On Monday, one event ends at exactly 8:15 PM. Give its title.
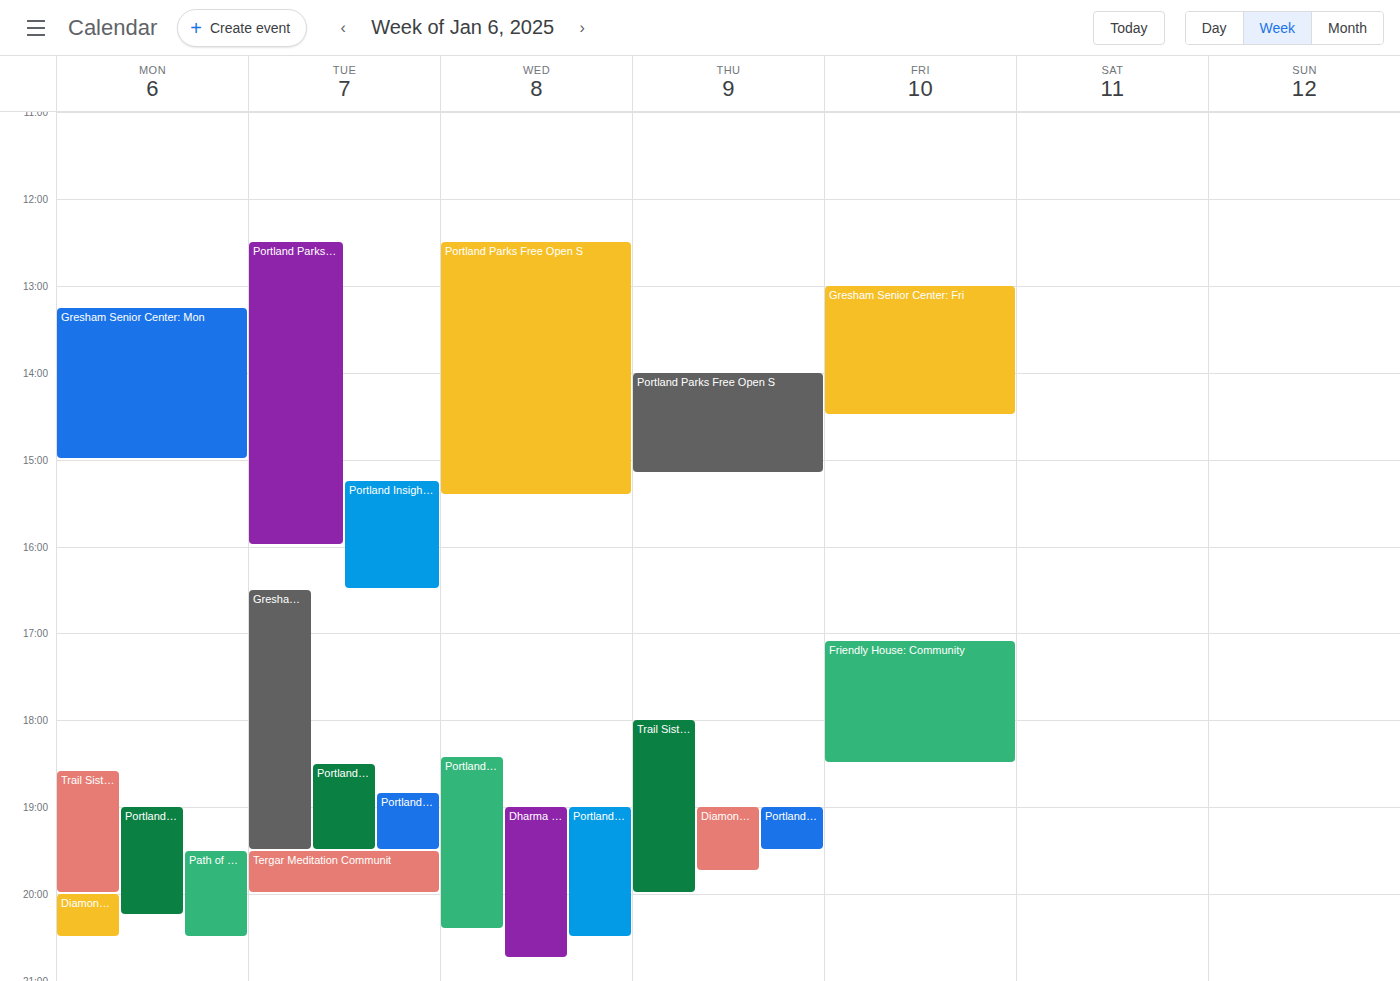
"Portland Parks Free Open S"